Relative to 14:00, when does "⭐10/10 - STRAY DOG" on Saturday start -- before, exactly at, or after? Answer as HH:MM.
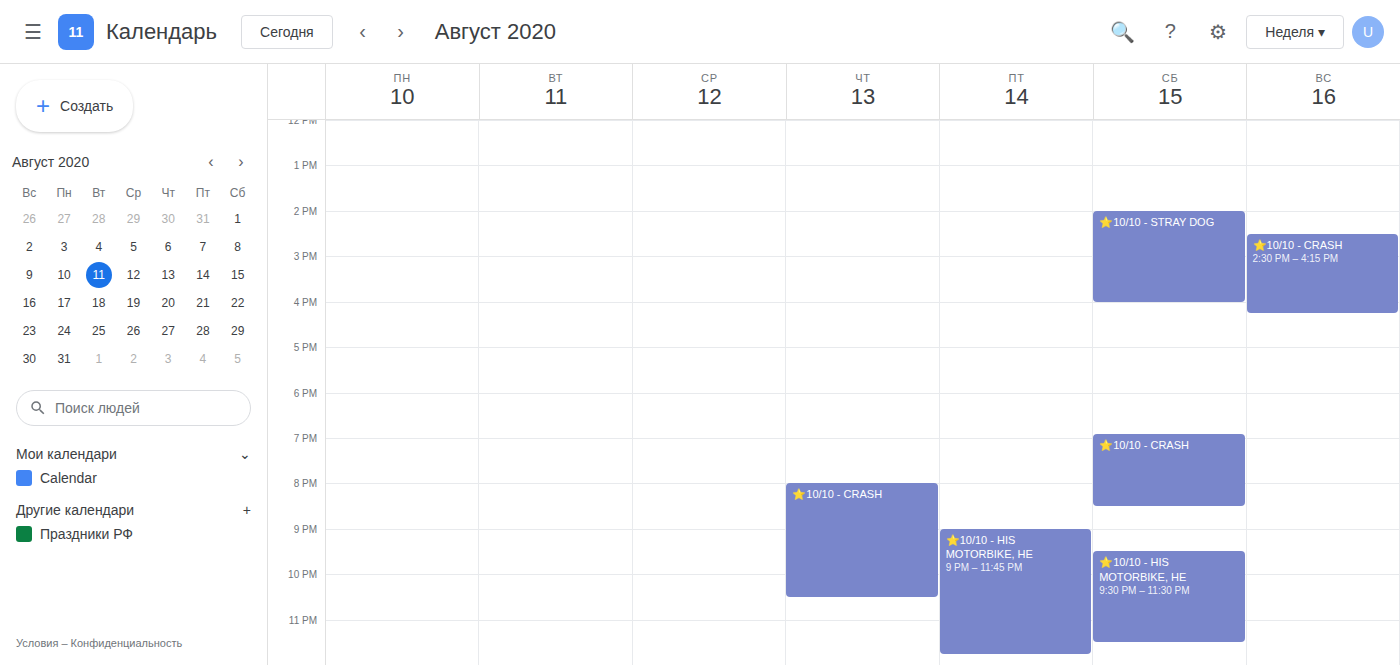
14:00 -- exactly at 14:00, on the 14:00 line.